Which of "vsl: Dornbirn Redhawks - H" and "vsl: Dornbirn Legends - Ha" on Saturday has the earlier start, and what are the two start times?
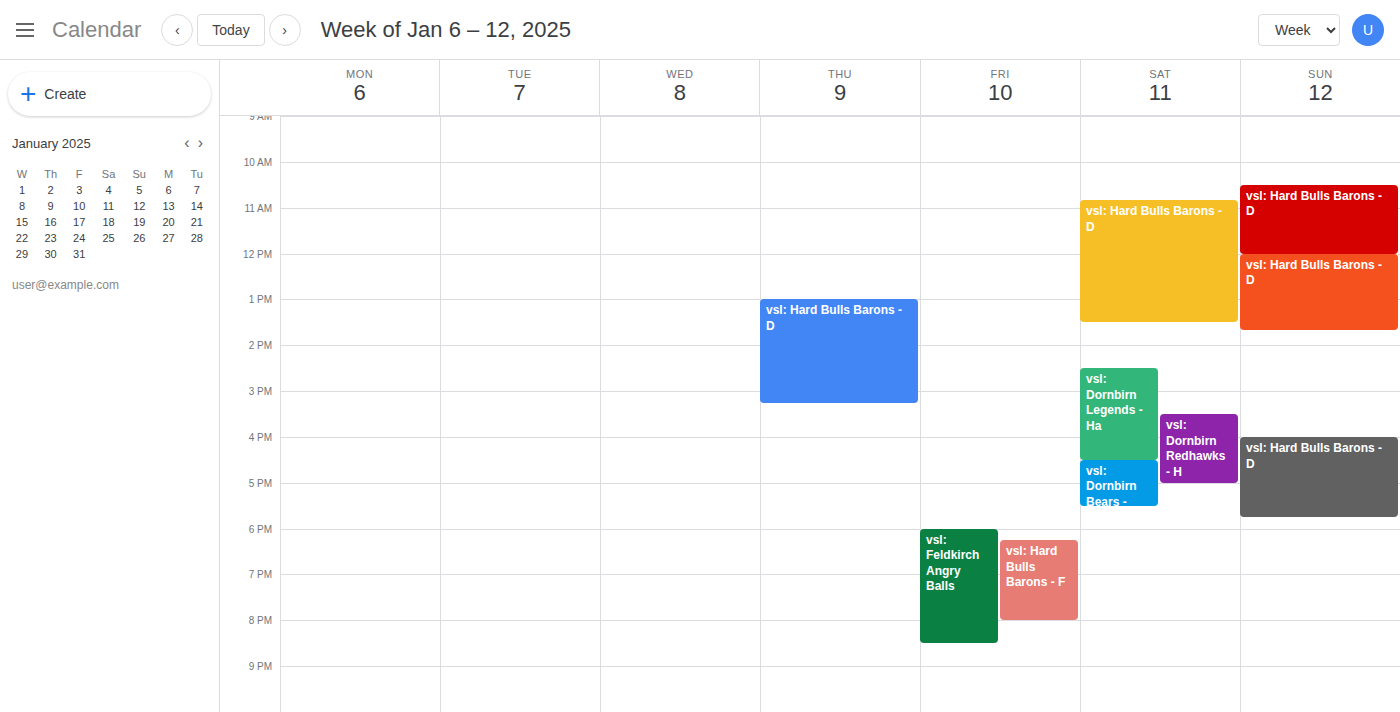
"vsl: Dornbirn Legends - Ha" 14:30; "vsl: Dornbirn Redhawks - H" 15:30.